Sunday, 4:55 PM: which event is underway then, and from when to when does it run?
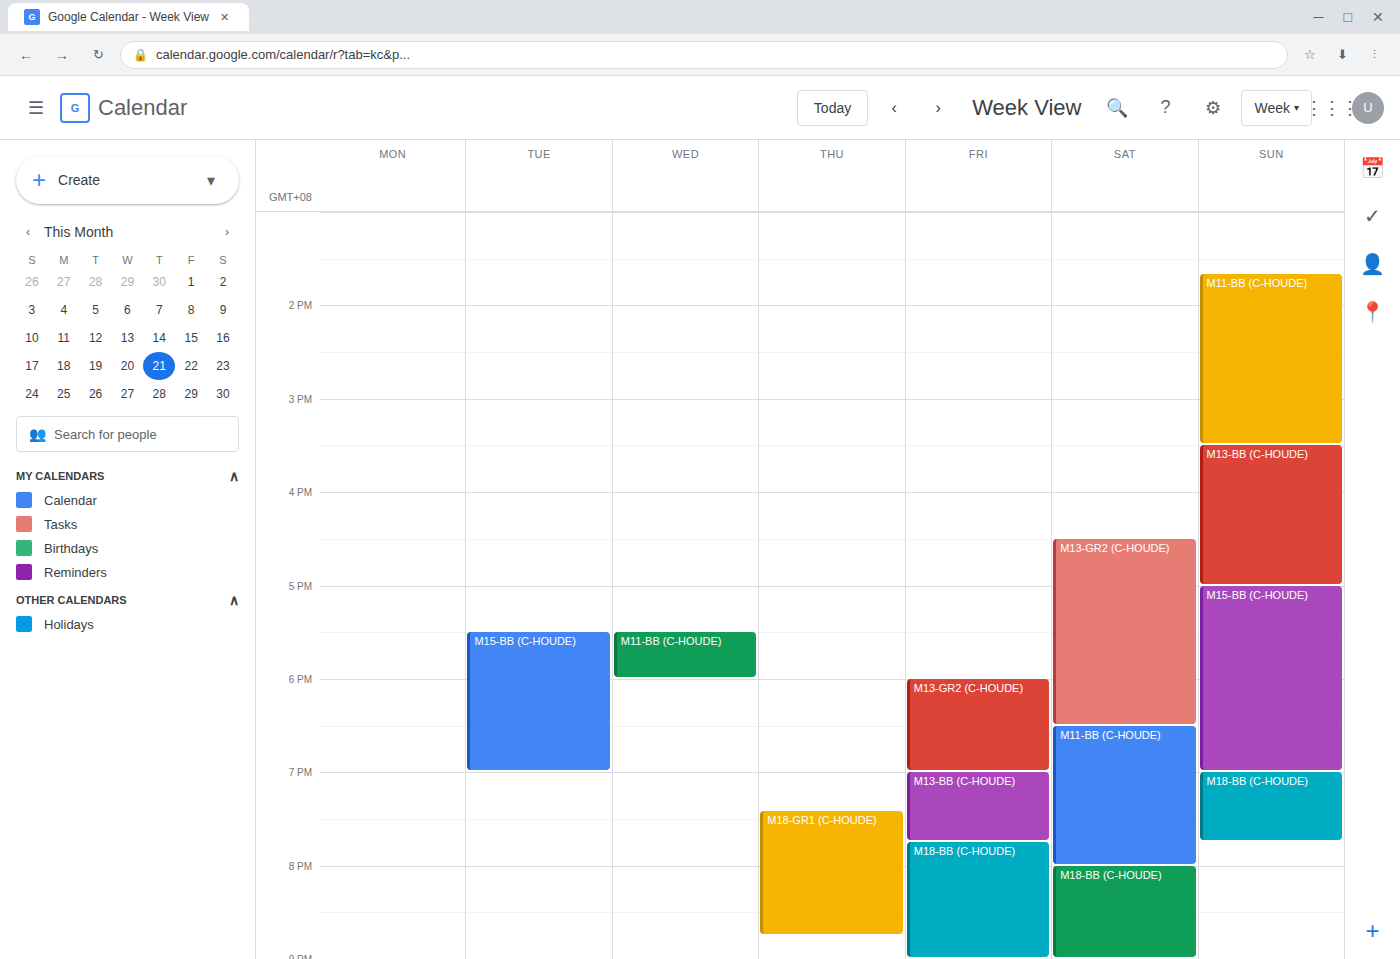
"M13-BB (C-HOUDE)", 3:30 PM to 5:00 PM